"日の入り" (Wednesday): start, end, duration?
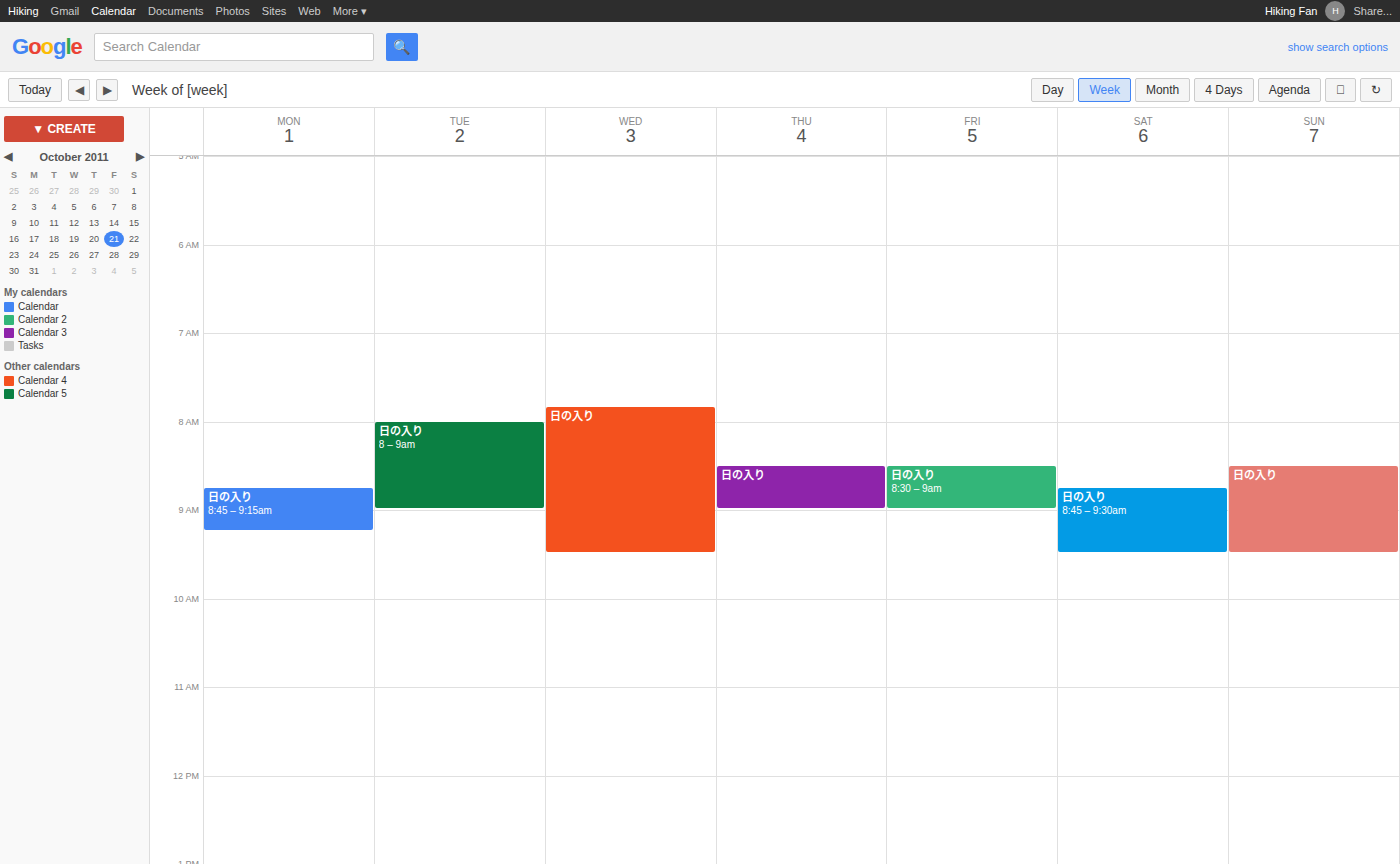
7:50 AM to 9:30 AM, 1 hour 40 minutes